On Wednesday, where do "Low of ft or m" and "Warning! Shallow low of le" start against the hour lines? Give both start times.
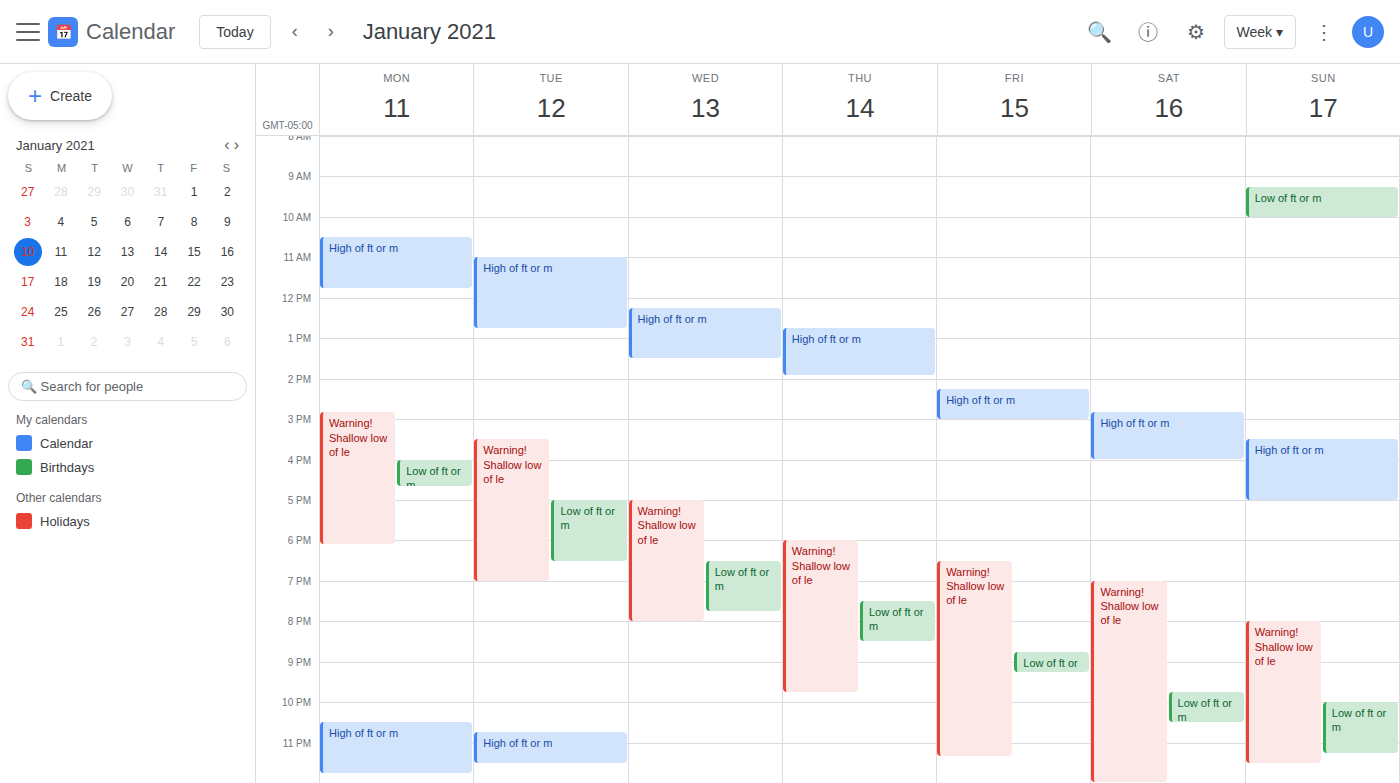
"Low of ft or m": 6:30 PM, halfway between the 6 PM and 7 PM lines. "Warning! Shallow low of le": 5:00 PM, exactly on the 5 PM line.